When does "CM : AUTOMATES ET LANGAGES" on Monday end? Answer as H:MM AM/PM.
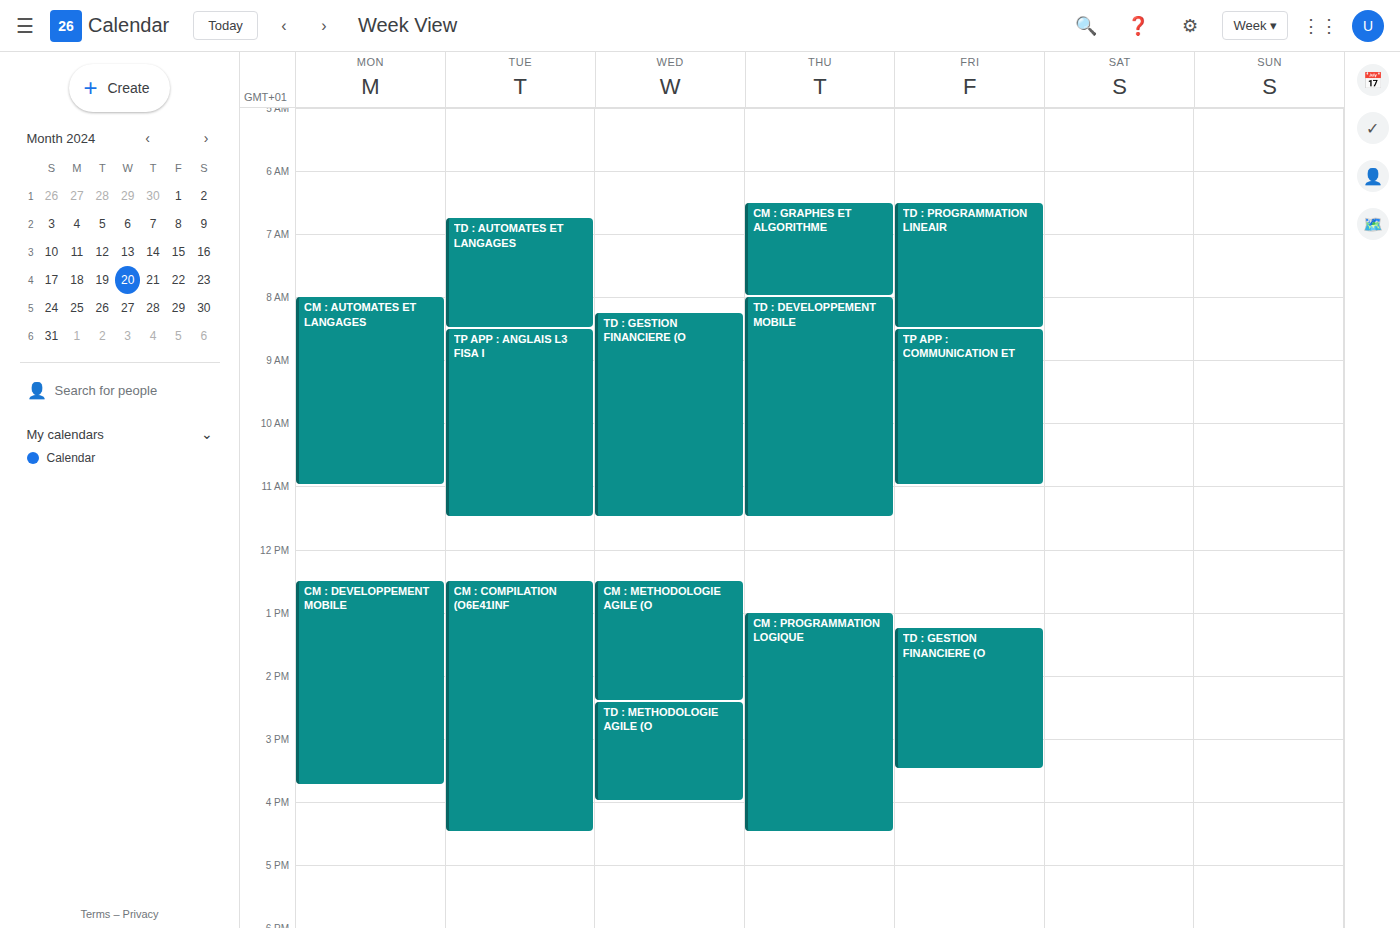
11:00 AM